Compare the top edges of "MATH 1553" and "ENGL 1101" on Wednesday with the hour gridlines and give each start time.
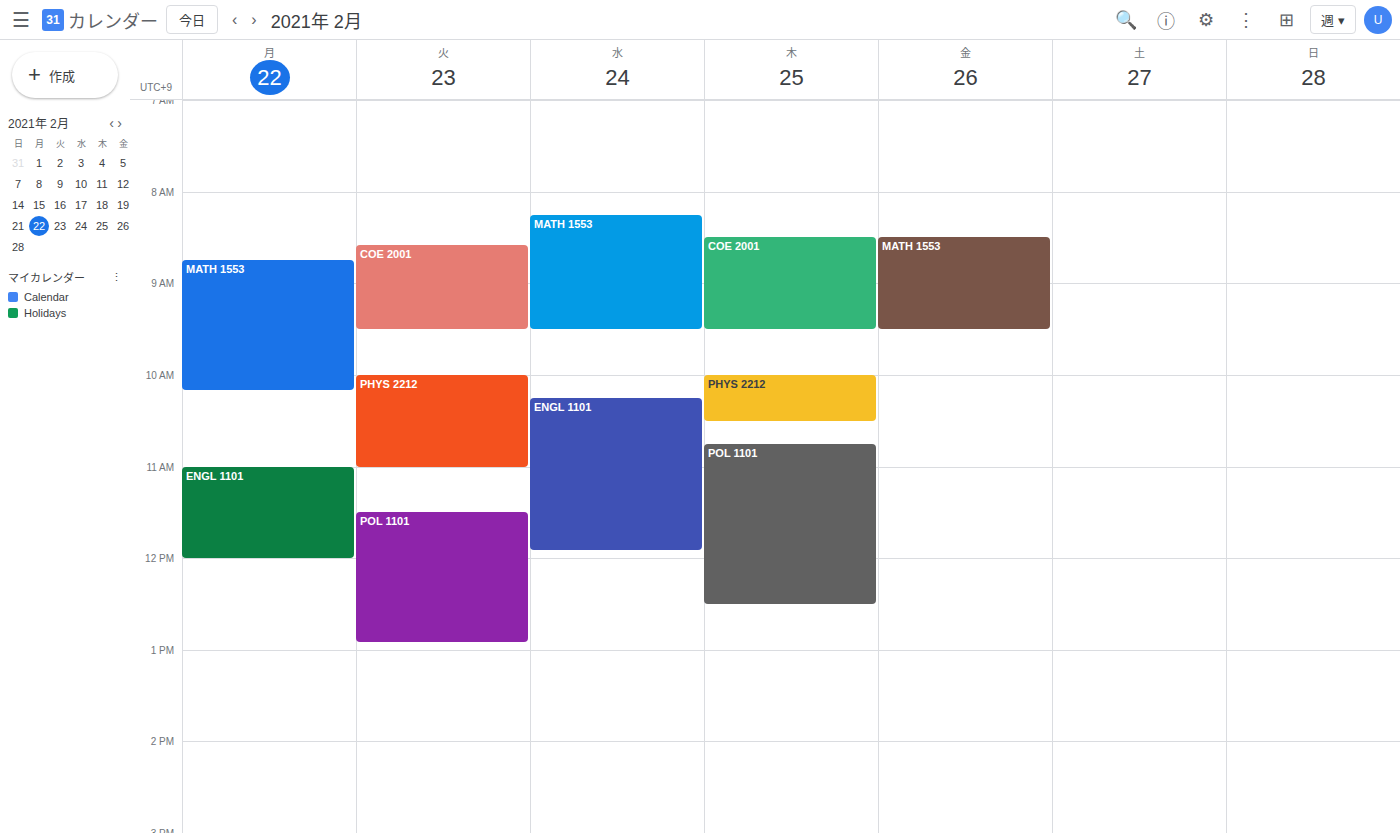
"MATH 1553": 8:15 AM, neither: a quarter of the way from the 8 AM line to the 9 AM line. "ENGL 1101": 10:15 AM, neither: a quarter of the way from the 10 AM line to the 11 AM line.